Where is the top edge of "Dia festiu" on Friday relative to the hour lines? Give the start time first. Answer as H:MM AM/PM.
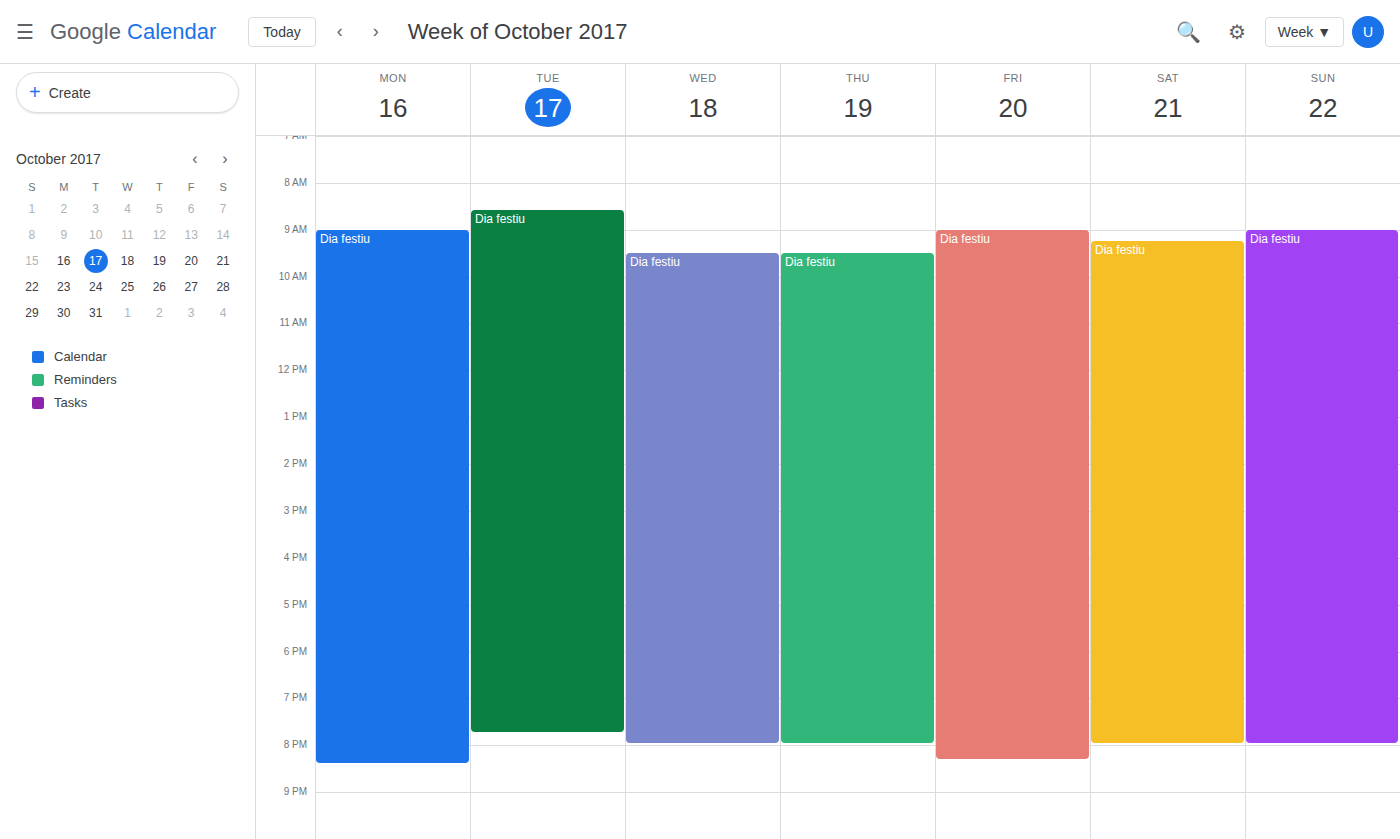
9:00 AM -- exactly on the 9 AM line.